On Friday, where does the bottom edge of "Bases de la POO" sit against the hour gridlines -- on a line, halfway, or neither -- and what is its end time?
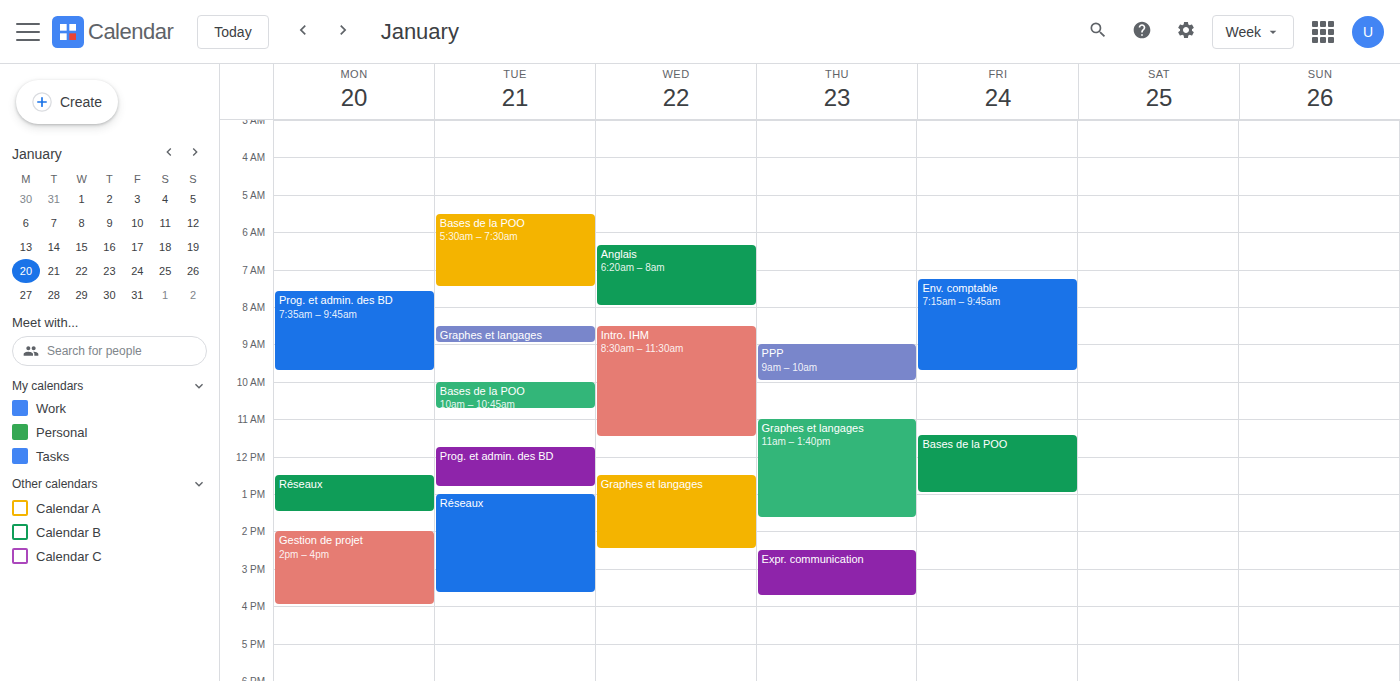
1:00 PM -- exactly on the 1 PM line.